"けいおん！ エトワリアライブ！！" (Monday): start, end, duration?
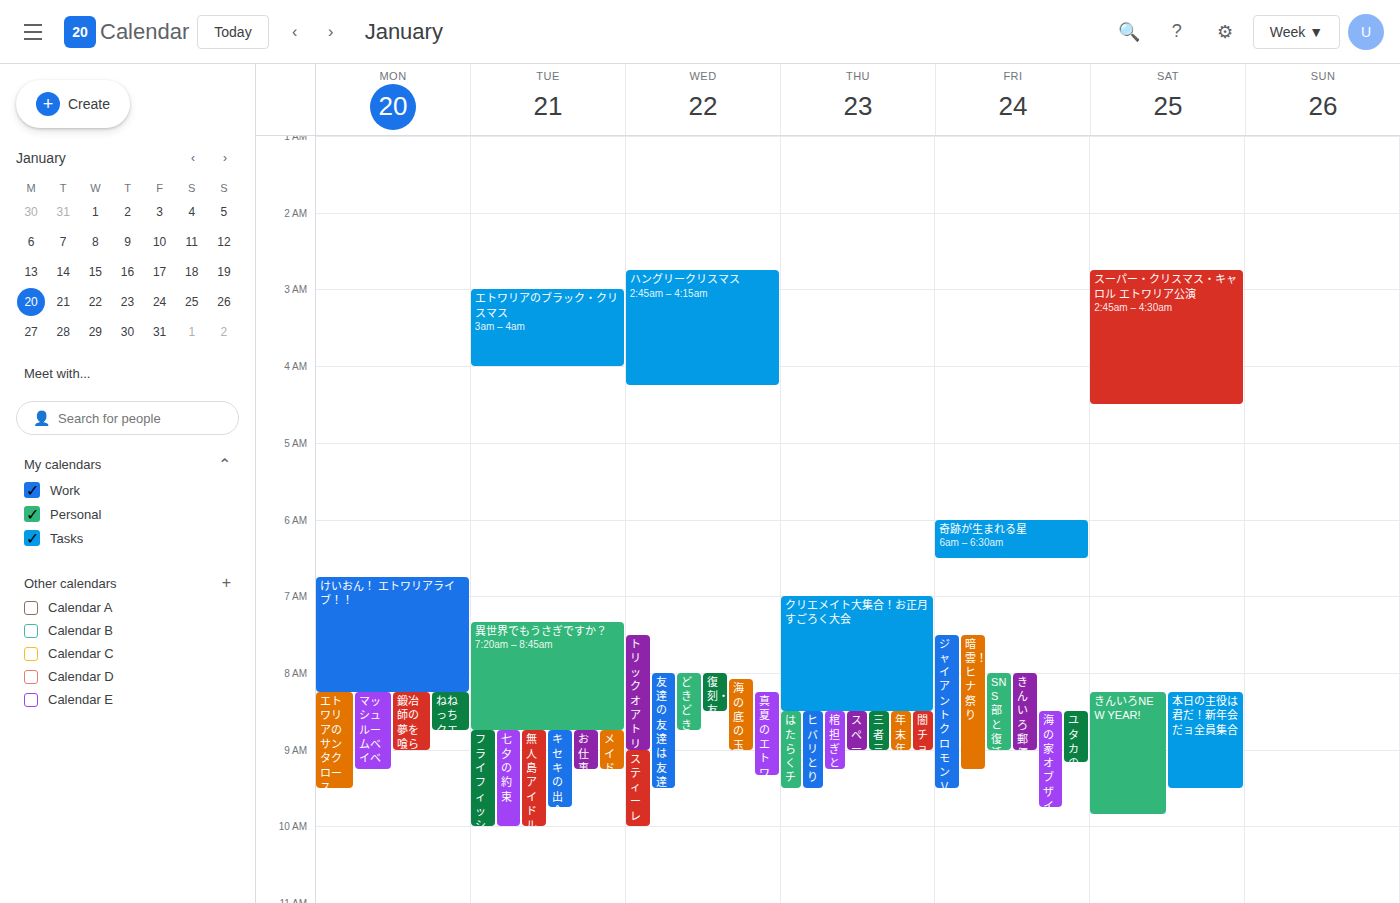
6:45 AM to 8:15 AM, 1 hour 30 minutes